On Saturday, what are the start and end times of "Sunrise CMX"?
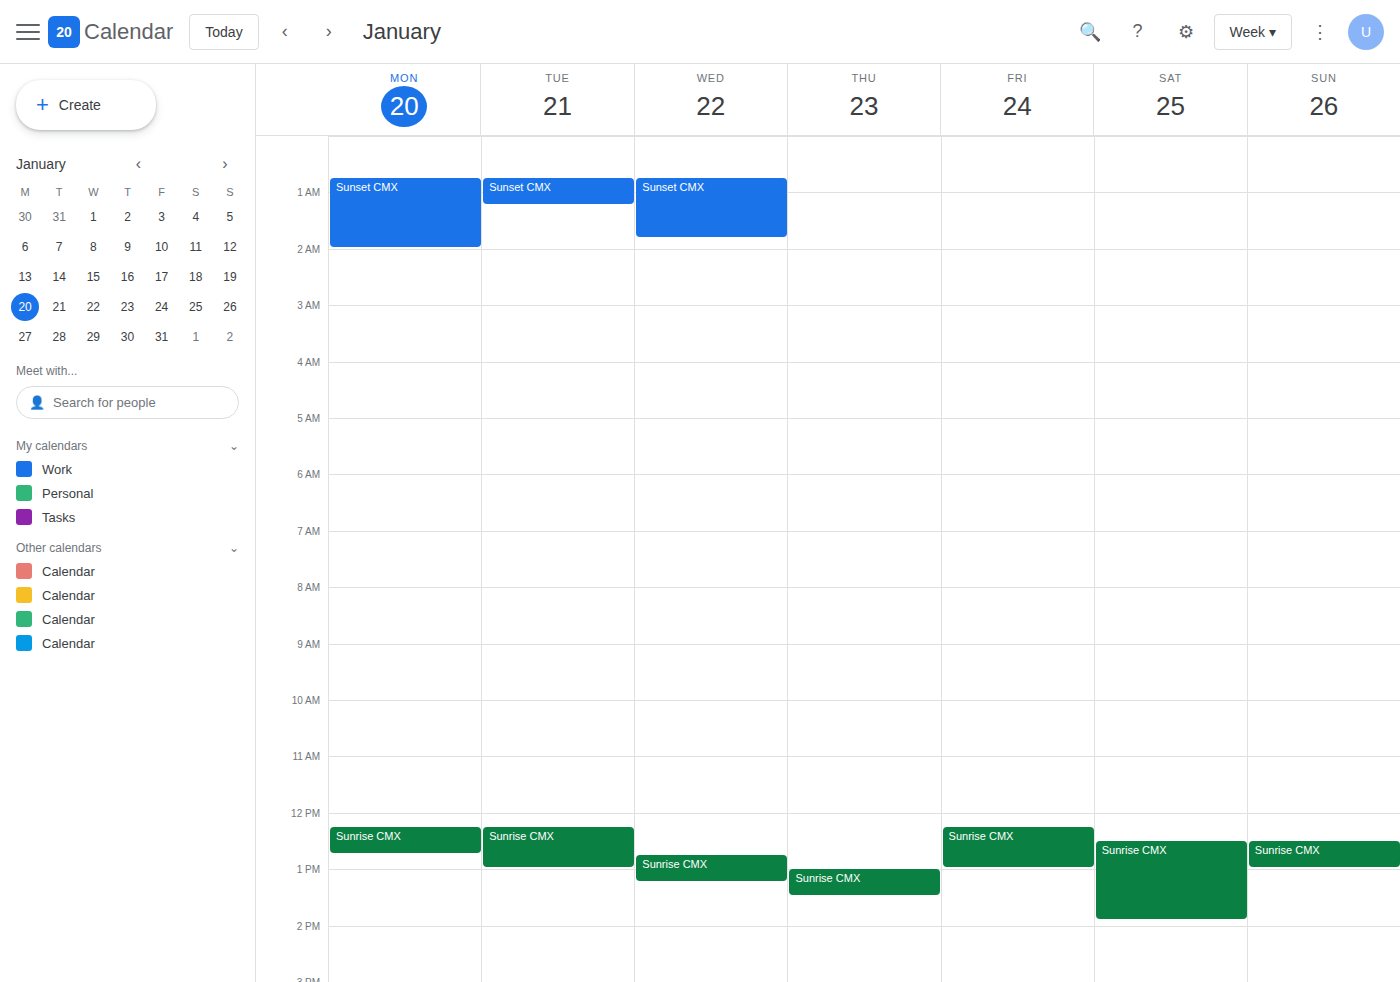
12:30 PM to 1:55 PM